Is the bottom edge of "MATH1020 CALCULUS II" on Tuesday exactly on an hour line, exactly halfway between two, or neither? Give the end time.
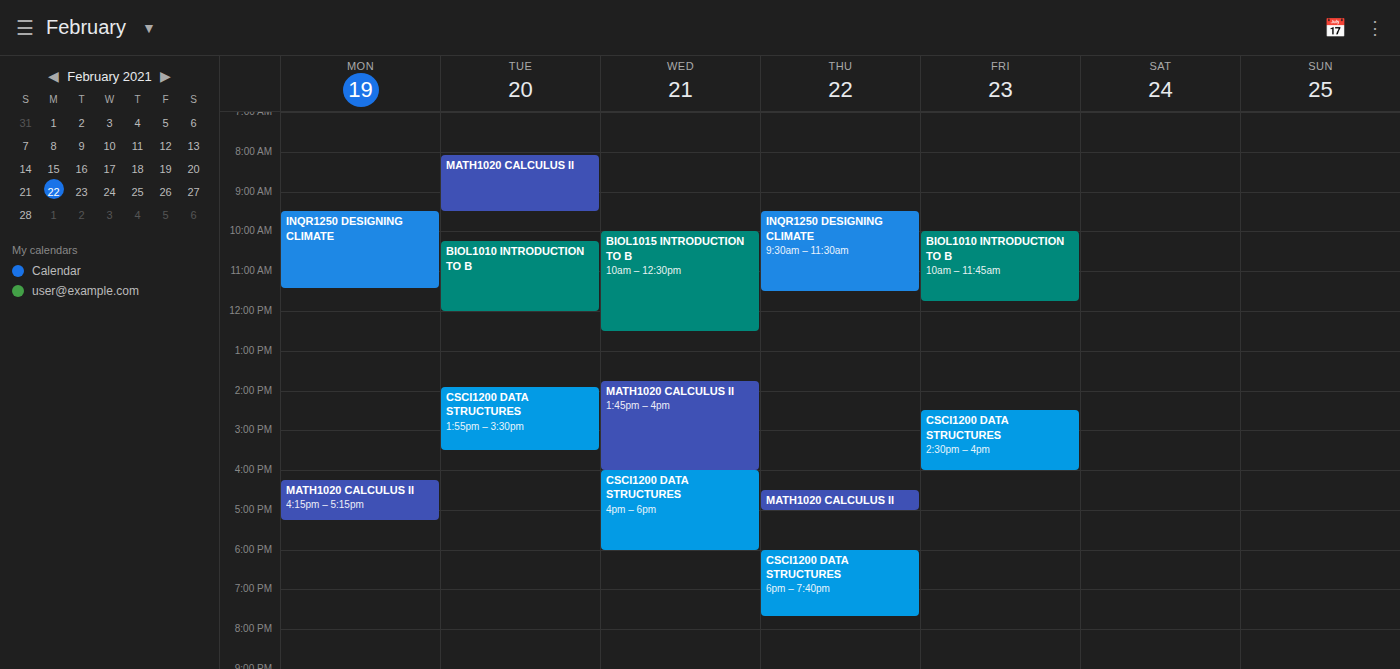
9:30 AM -- halfway between the 9 AM and 10 AM lines.